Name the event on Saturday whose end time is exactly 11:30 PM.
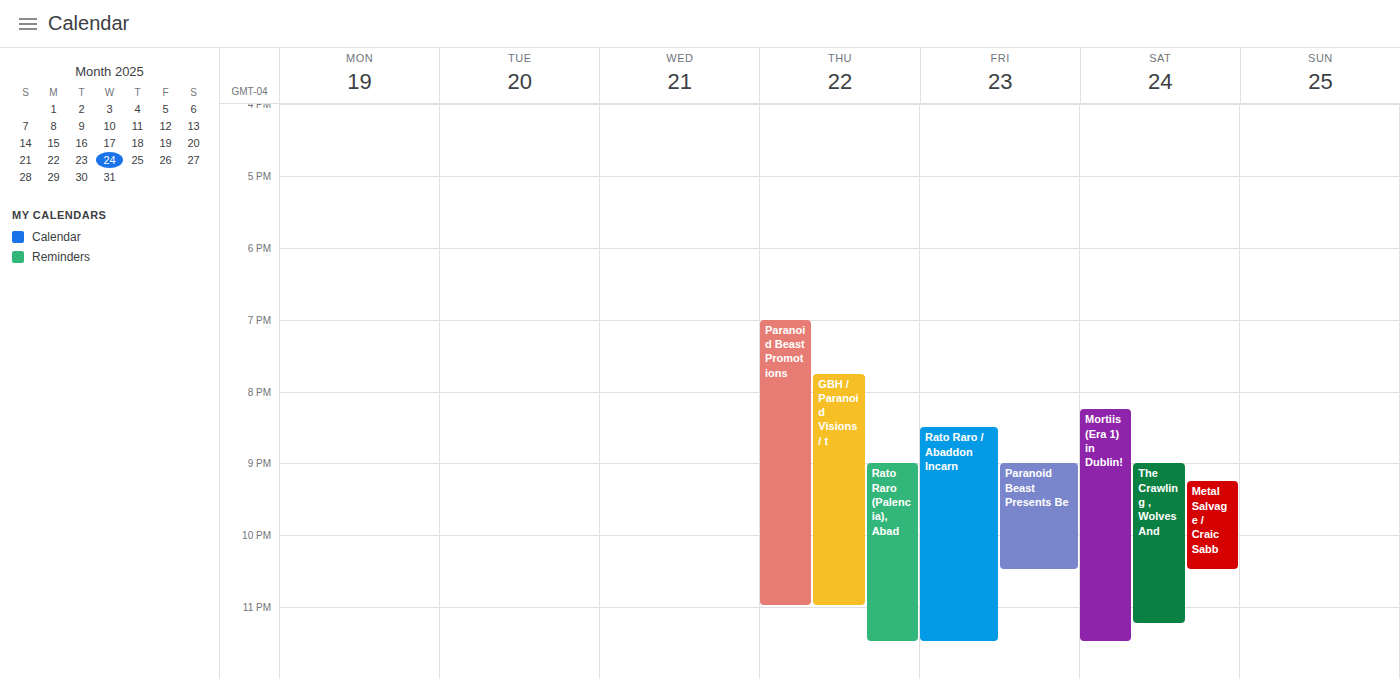
"Mortiis (Era 1) in Dublin!"